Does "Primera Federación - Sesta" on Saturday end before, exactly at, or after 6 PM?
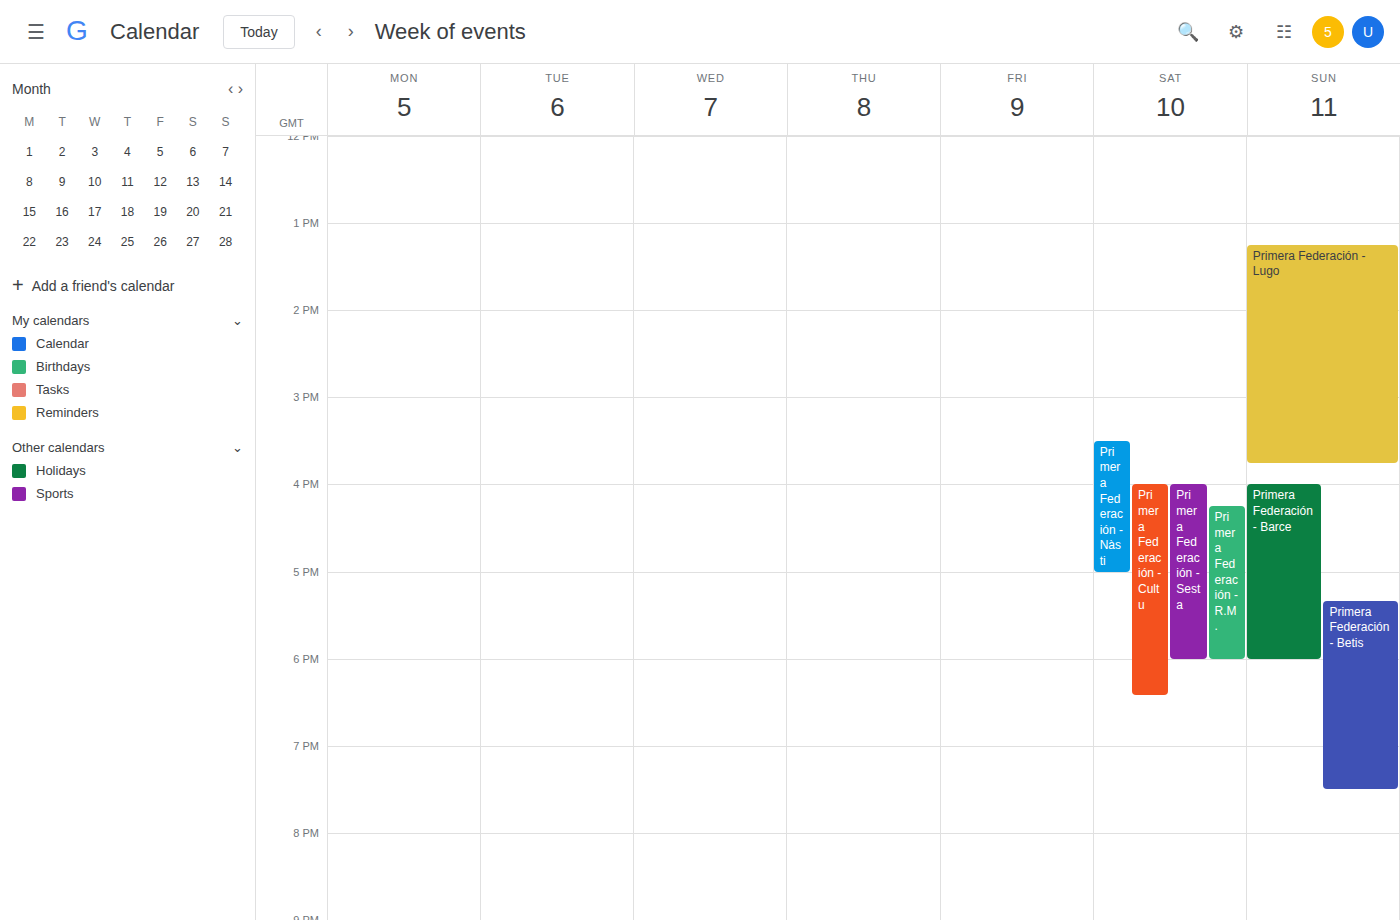
6:00 PM -- exactly at 6 PM, on the 6 PM line.